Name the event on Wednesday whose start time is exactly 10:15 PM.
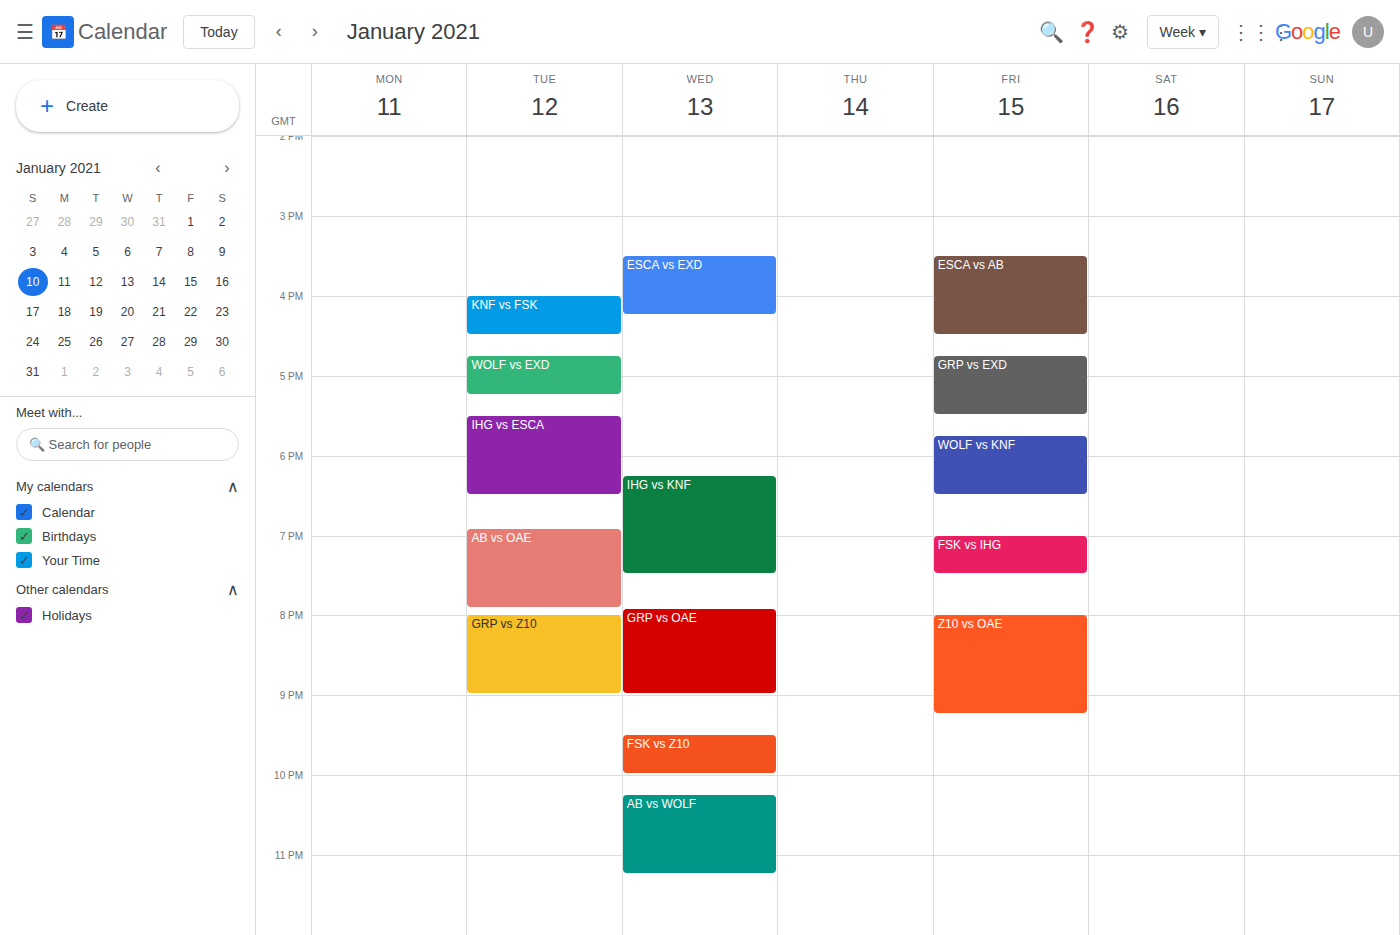
"AB vs WOLF"